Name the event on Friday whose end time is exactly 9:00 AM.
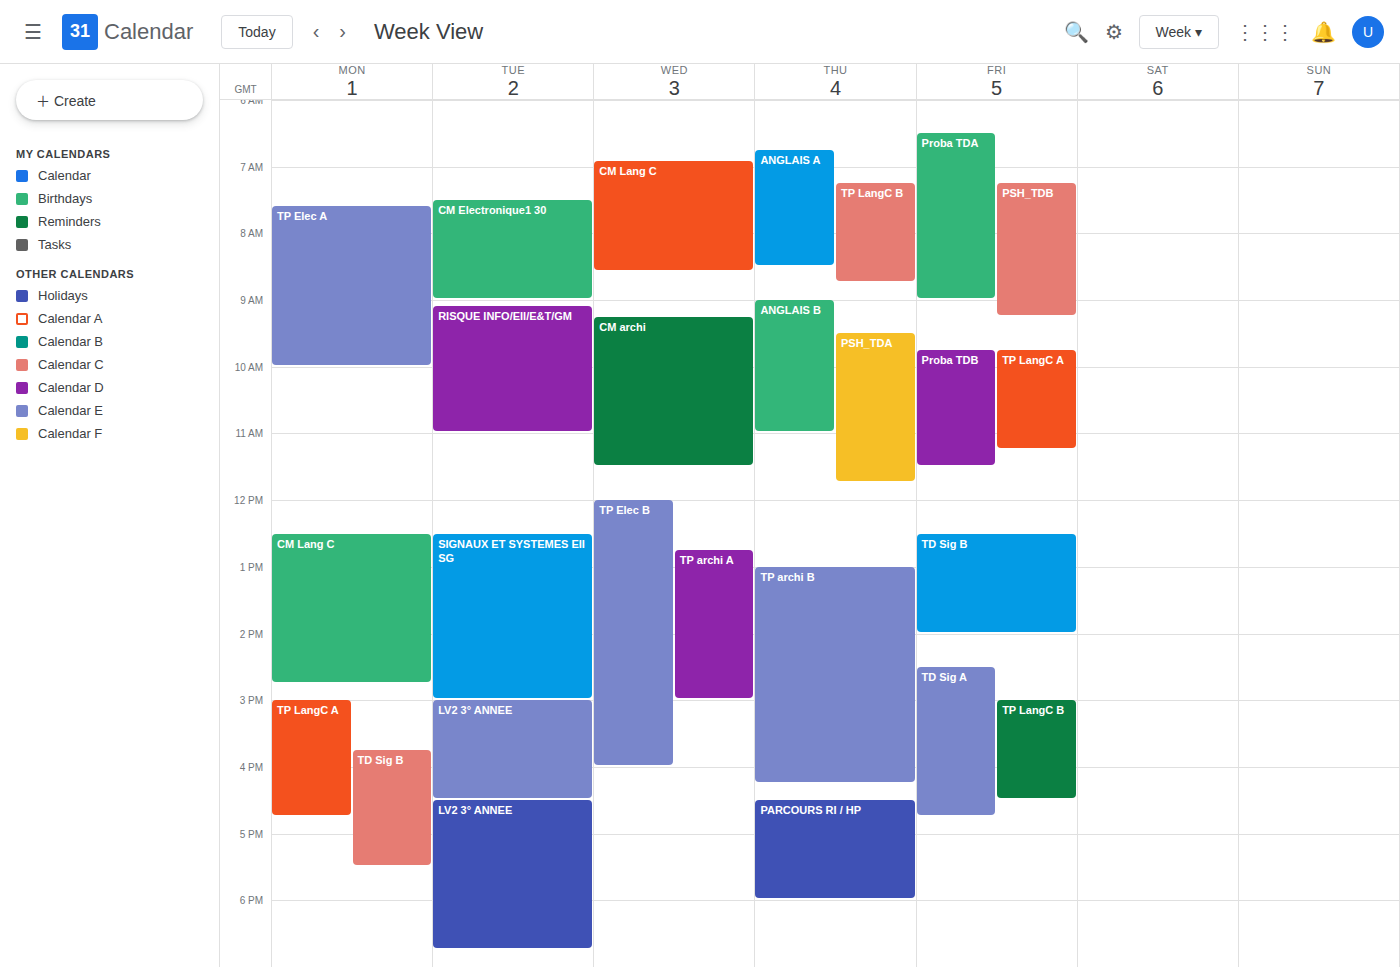
"Proba TDA"